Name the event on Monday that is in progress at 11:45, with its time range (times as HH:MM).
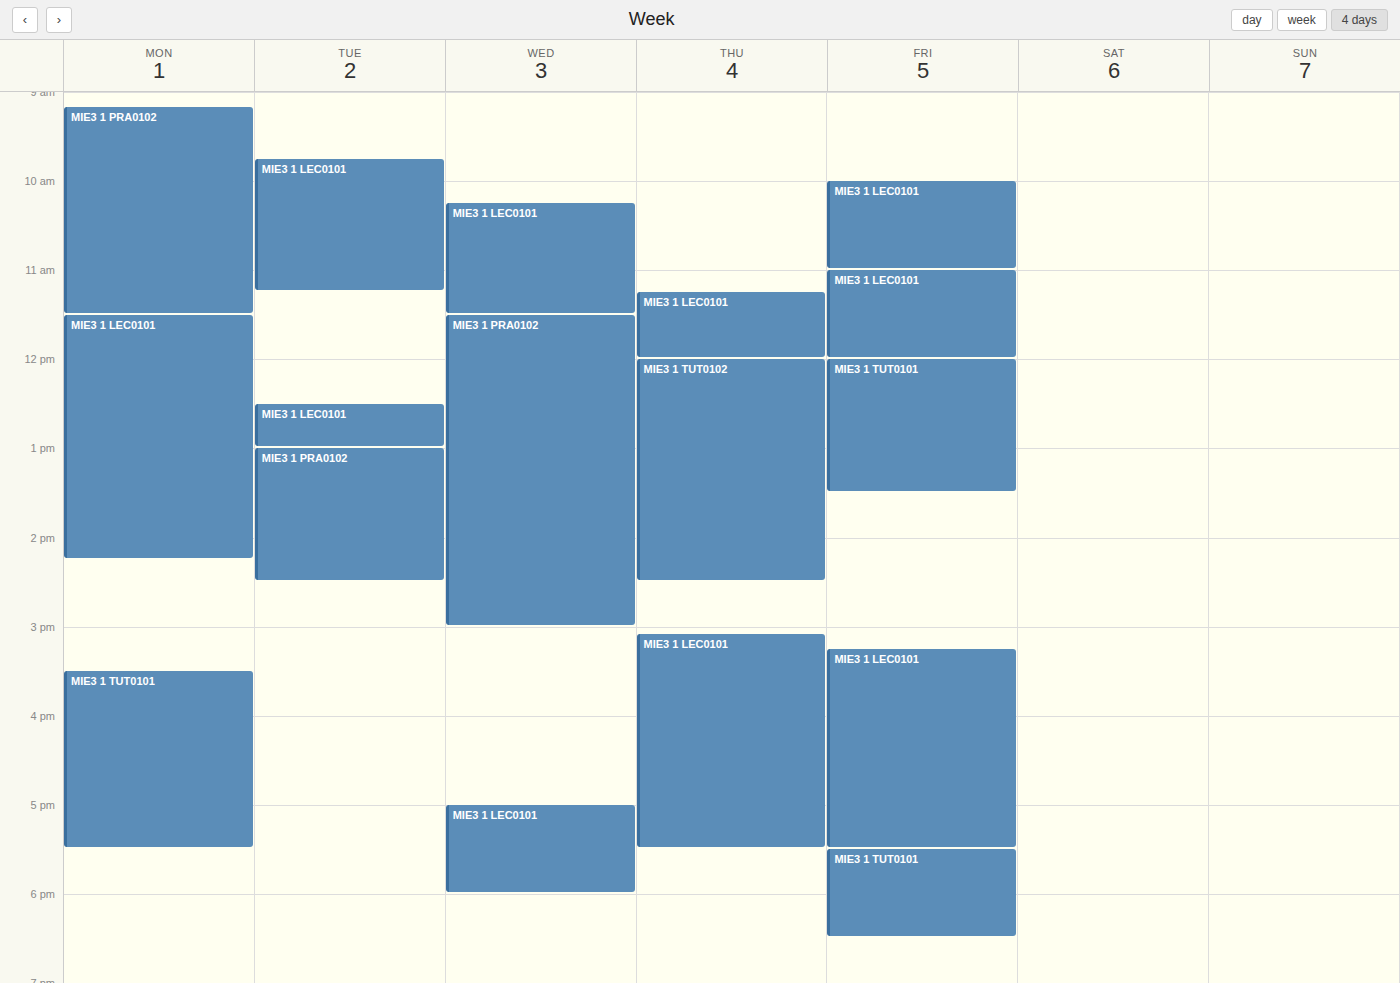
"MIE3 1 LEC0101", 11:30 to 14:15